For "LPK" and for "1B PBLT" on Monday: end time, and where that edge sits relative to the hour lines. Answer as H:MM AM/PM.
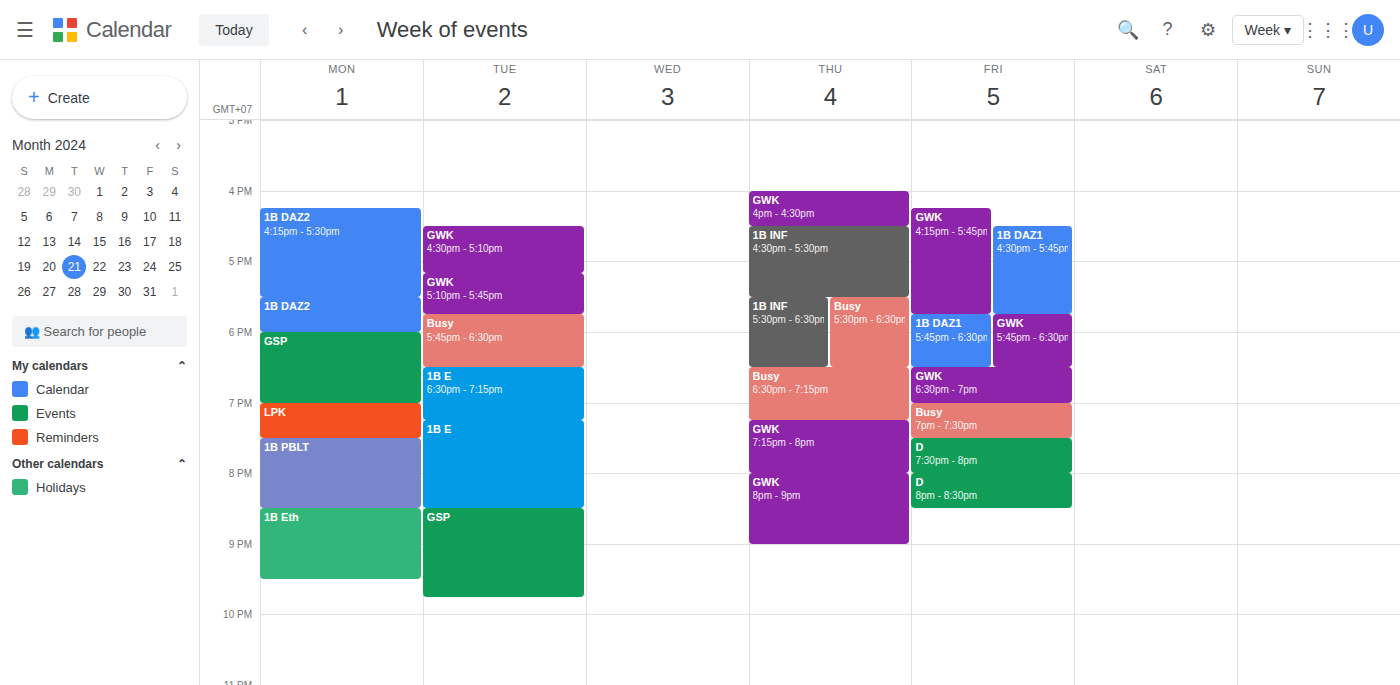
"LPK": 7:30 PM, halfway between the 7 PM and 8 PM lines. "1B PBLT": 8:30 PM, halfway between the 8 PM and 9 PM lines.